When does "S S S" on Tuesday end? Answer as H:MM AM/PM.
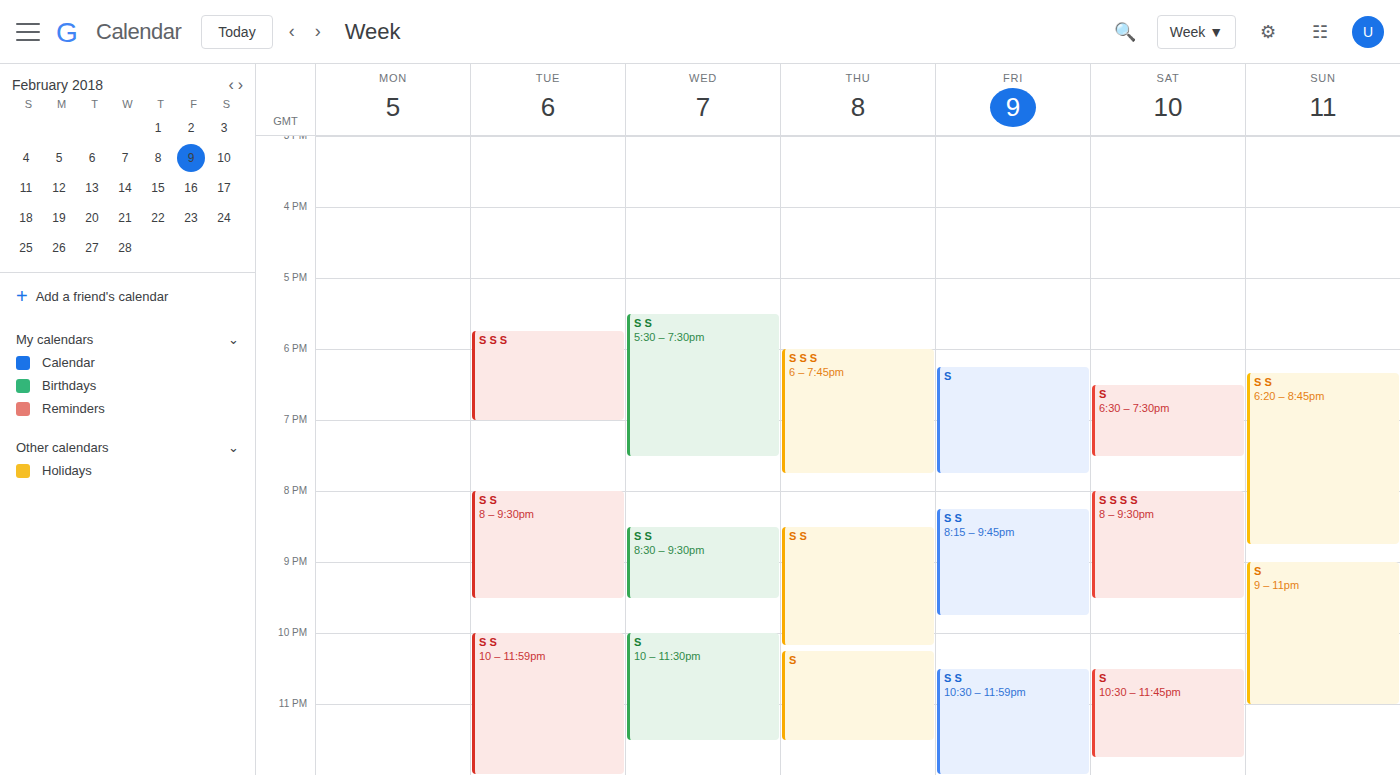
7:00 PM